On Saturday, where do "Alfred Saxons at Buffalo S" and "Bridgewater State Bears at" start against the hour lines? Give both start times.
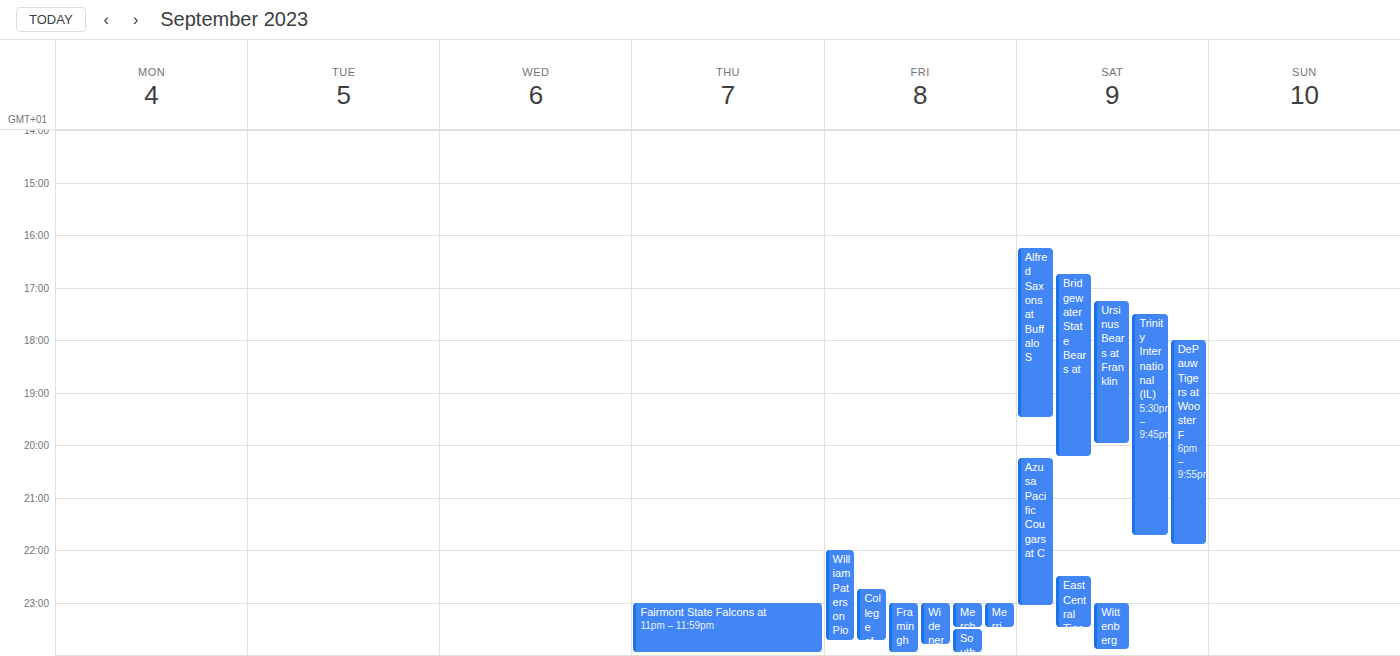
"Alfred Saxons at Buffalo S": 4:15 PM, neither: a quarter of the way from the 4 PM line to the 5 PM line. "Bridgewater State Bears at": 4:45 PM, neither: three quarters of the way from the 4 PM line to the 5 PM line.